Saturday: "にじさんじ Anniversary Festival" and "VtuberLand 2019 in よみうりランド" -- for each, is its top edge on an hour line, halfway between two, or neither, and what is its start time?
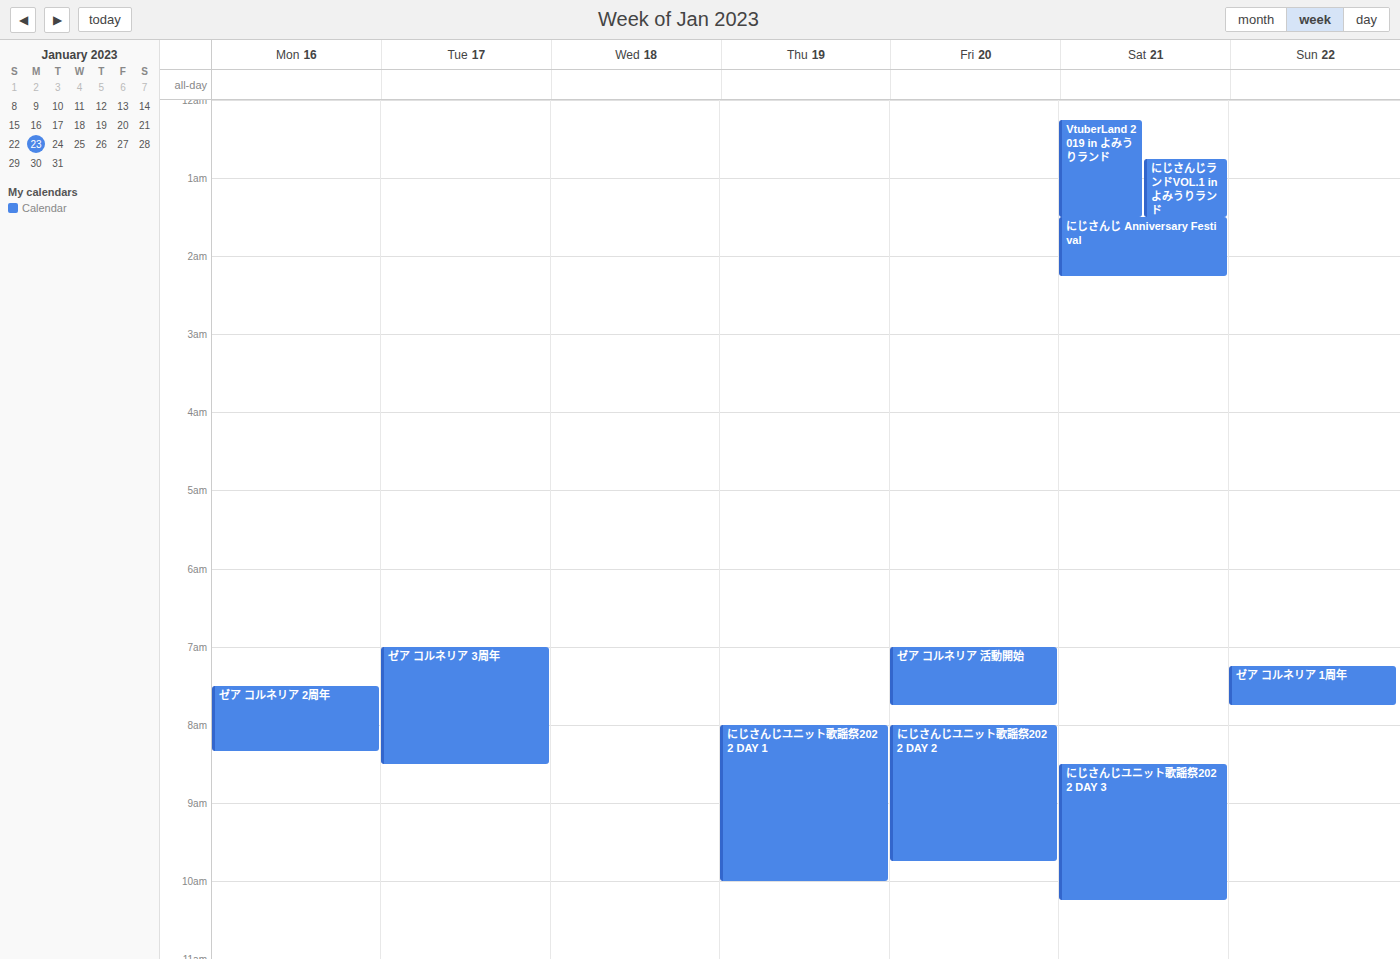
"にじさんじ Anniversary Festival": 1:30 AM, halfway between the 1 AM and 2 AM lines. "VtuberLand 2019 in よみうりランド": 12:15 AM, neither: a quarter of the way from the 12 AM line to the 1 AM line.